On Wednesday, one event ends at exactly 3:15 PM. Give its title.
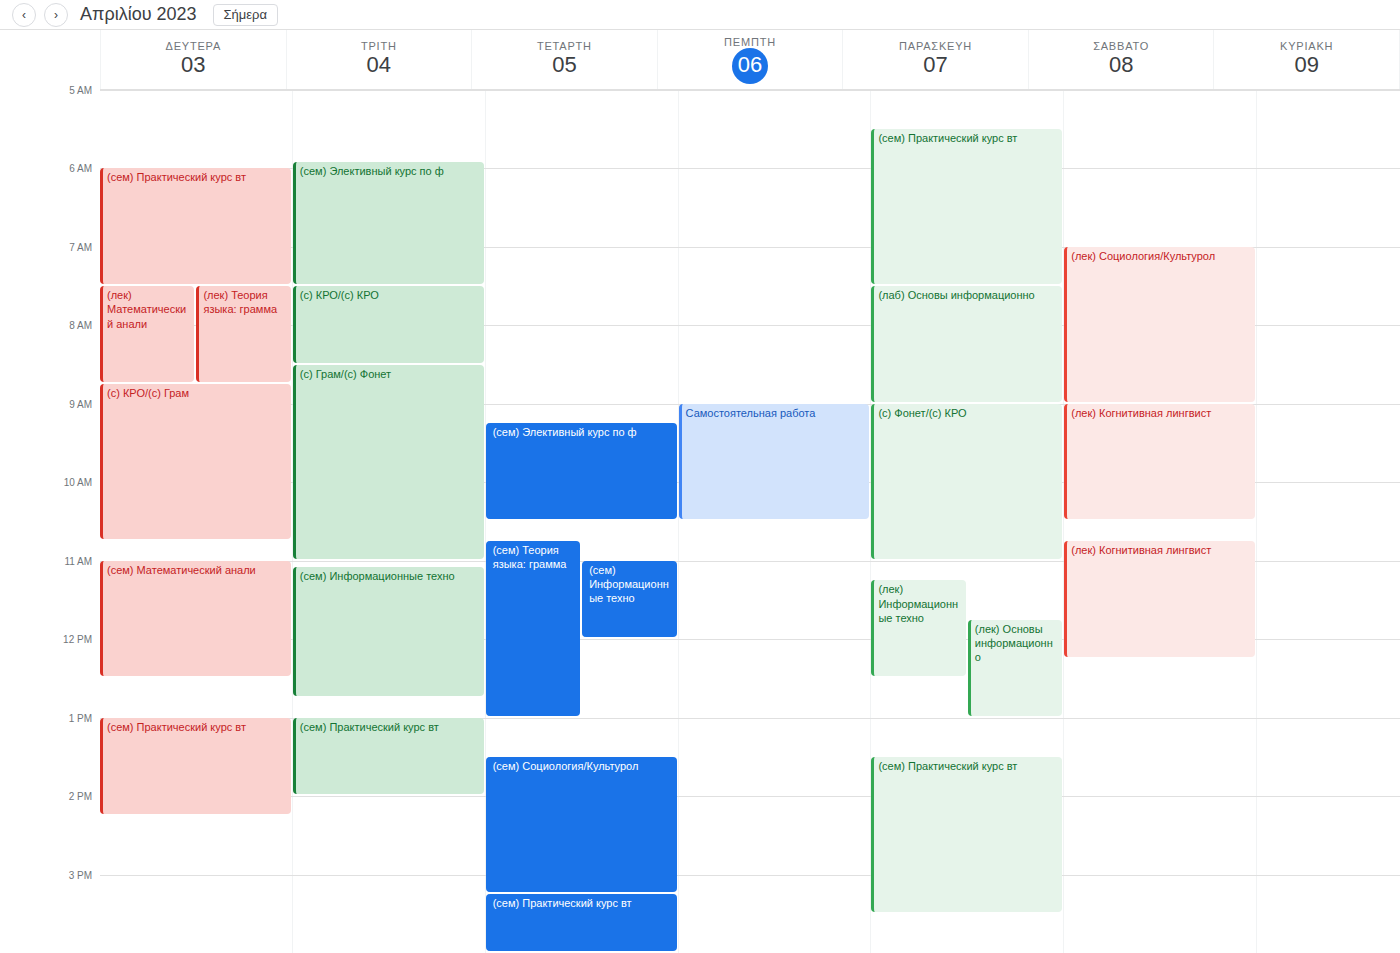
"(сем) Социология/Культурол"